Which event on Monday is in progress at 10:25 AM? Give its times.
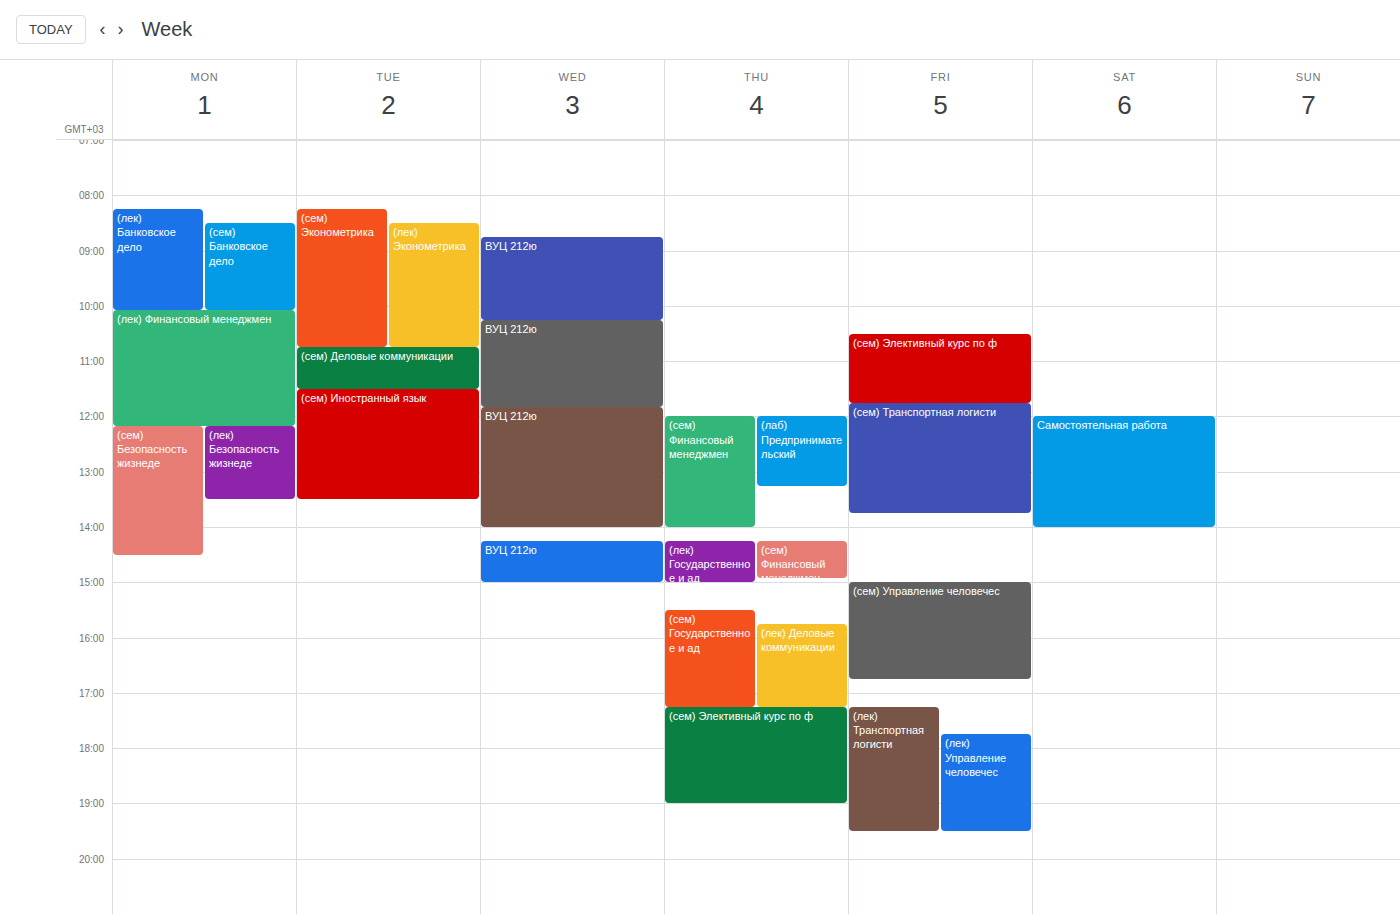
"(лек) Финансовый менеджмен", 10:05 AM to 12:10 PM